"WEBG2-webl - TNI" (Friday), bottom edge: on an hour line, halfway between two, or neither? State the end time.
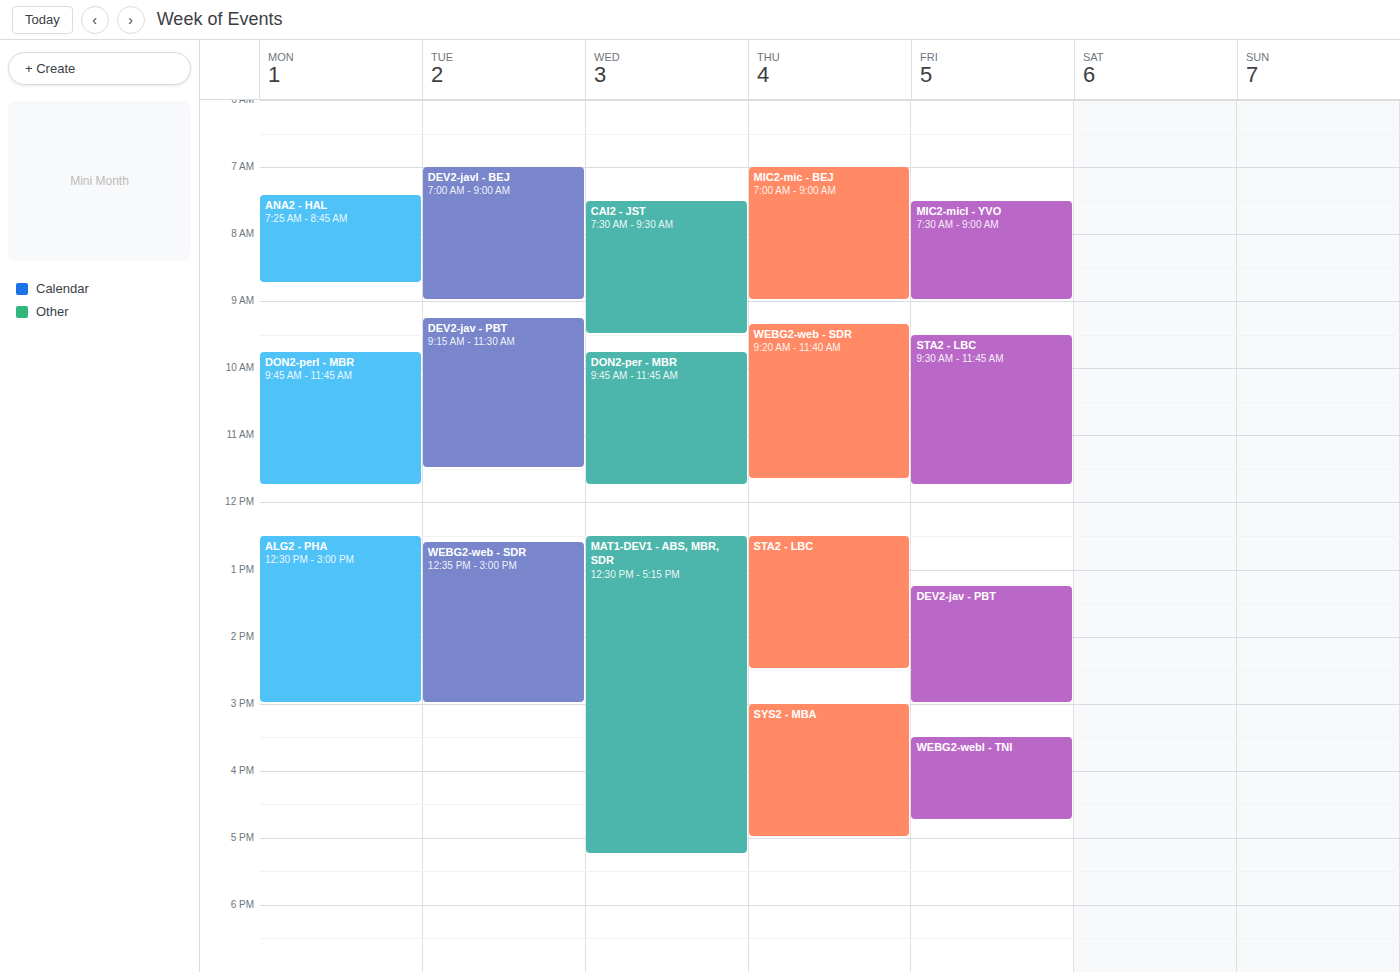
16:45 -- neither: three quarters of the way from the 16:00 line to the 17:00 line.